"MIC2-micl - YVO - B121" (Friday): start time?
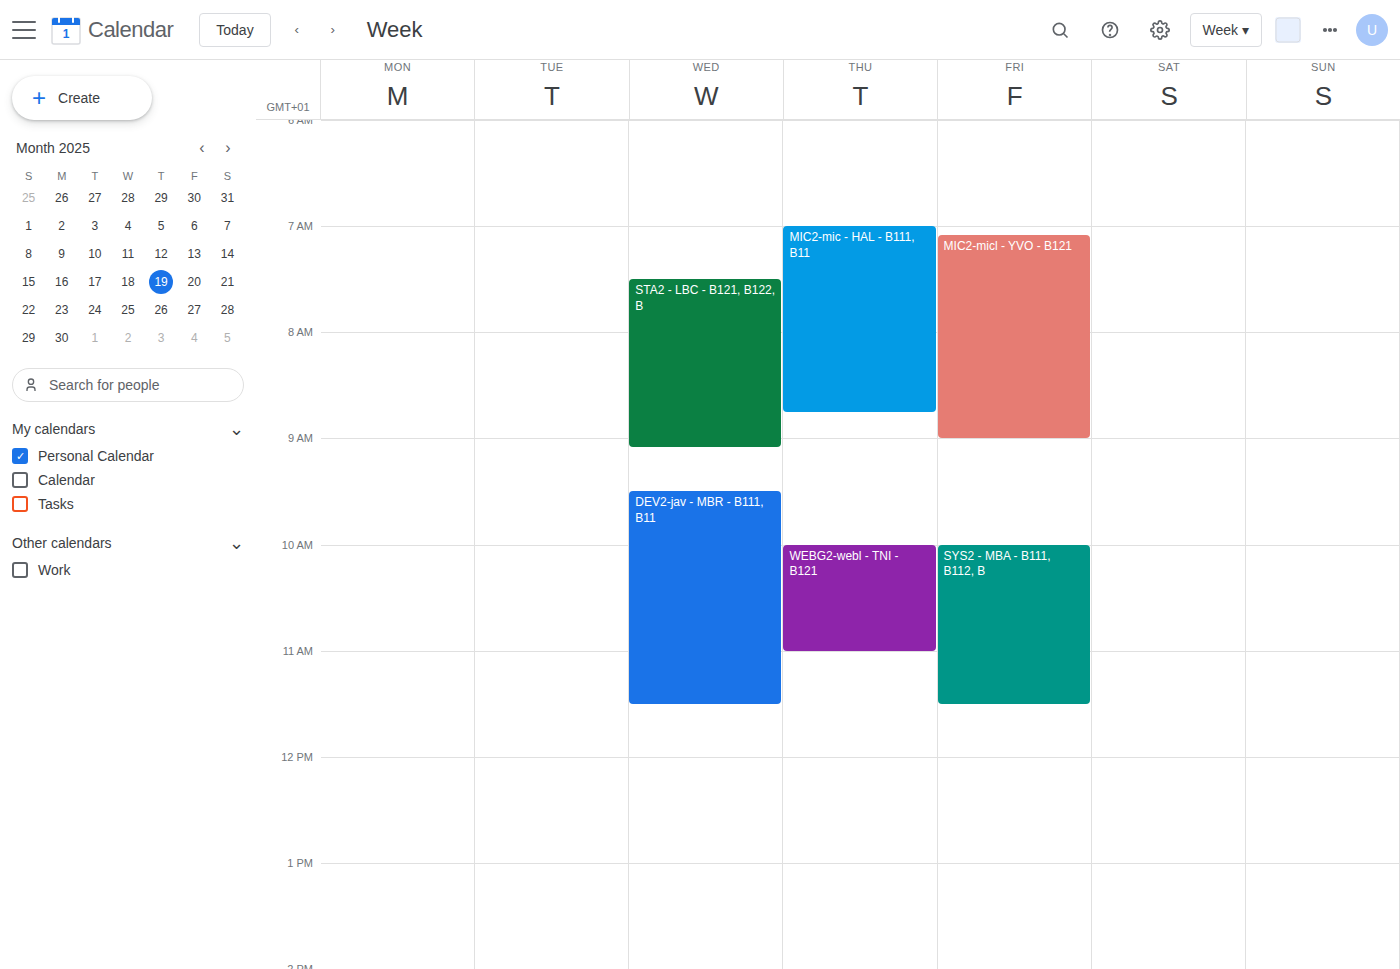
7:05 AM